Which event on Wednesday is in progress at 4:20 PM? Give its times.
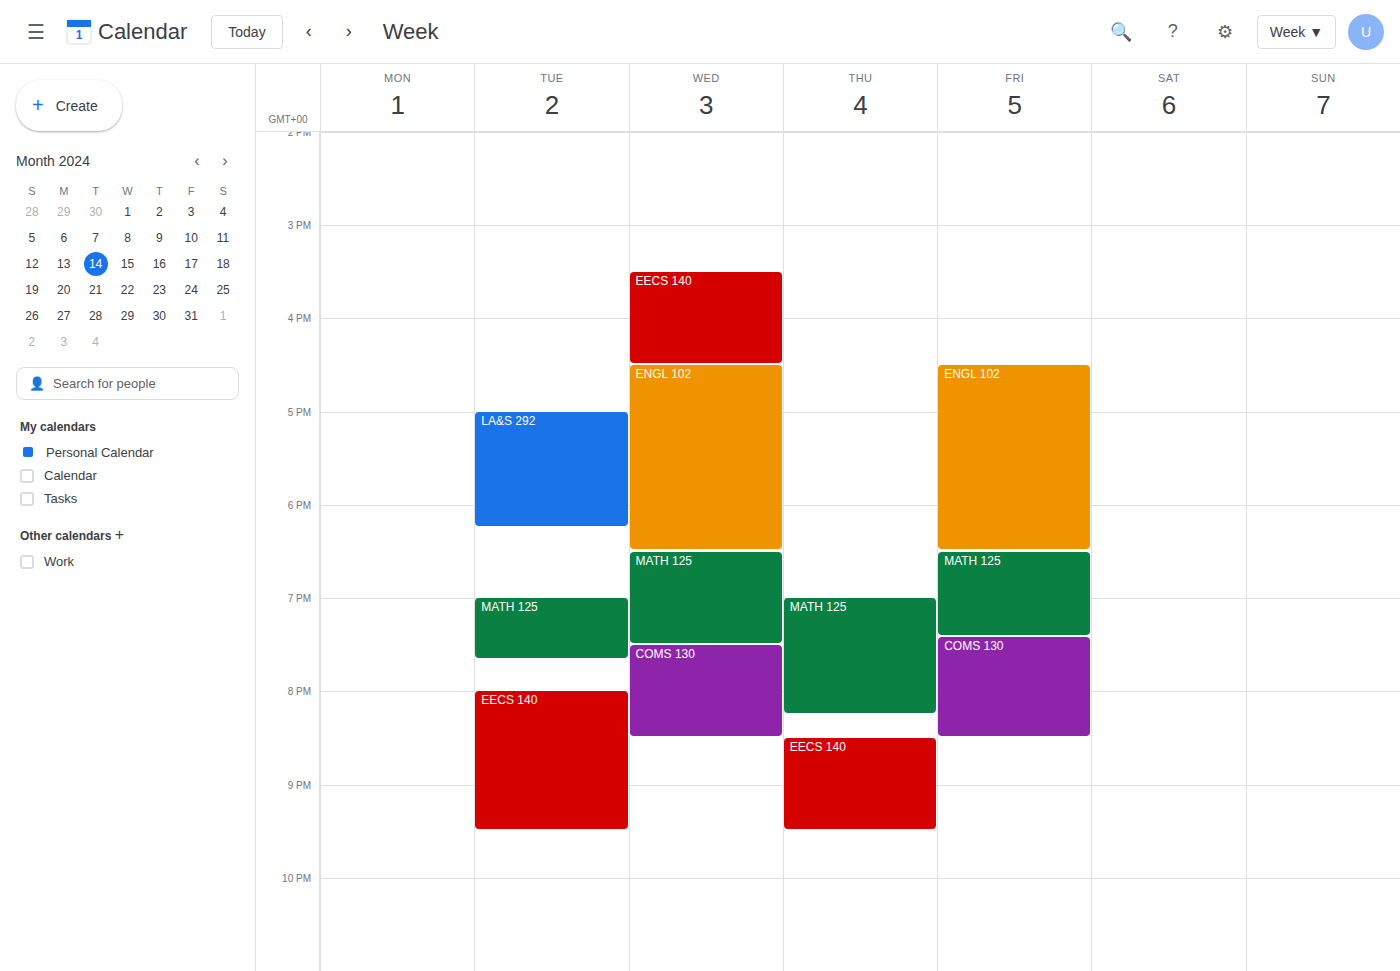
"EECS 140", 3:30 PM to 4:30 PM